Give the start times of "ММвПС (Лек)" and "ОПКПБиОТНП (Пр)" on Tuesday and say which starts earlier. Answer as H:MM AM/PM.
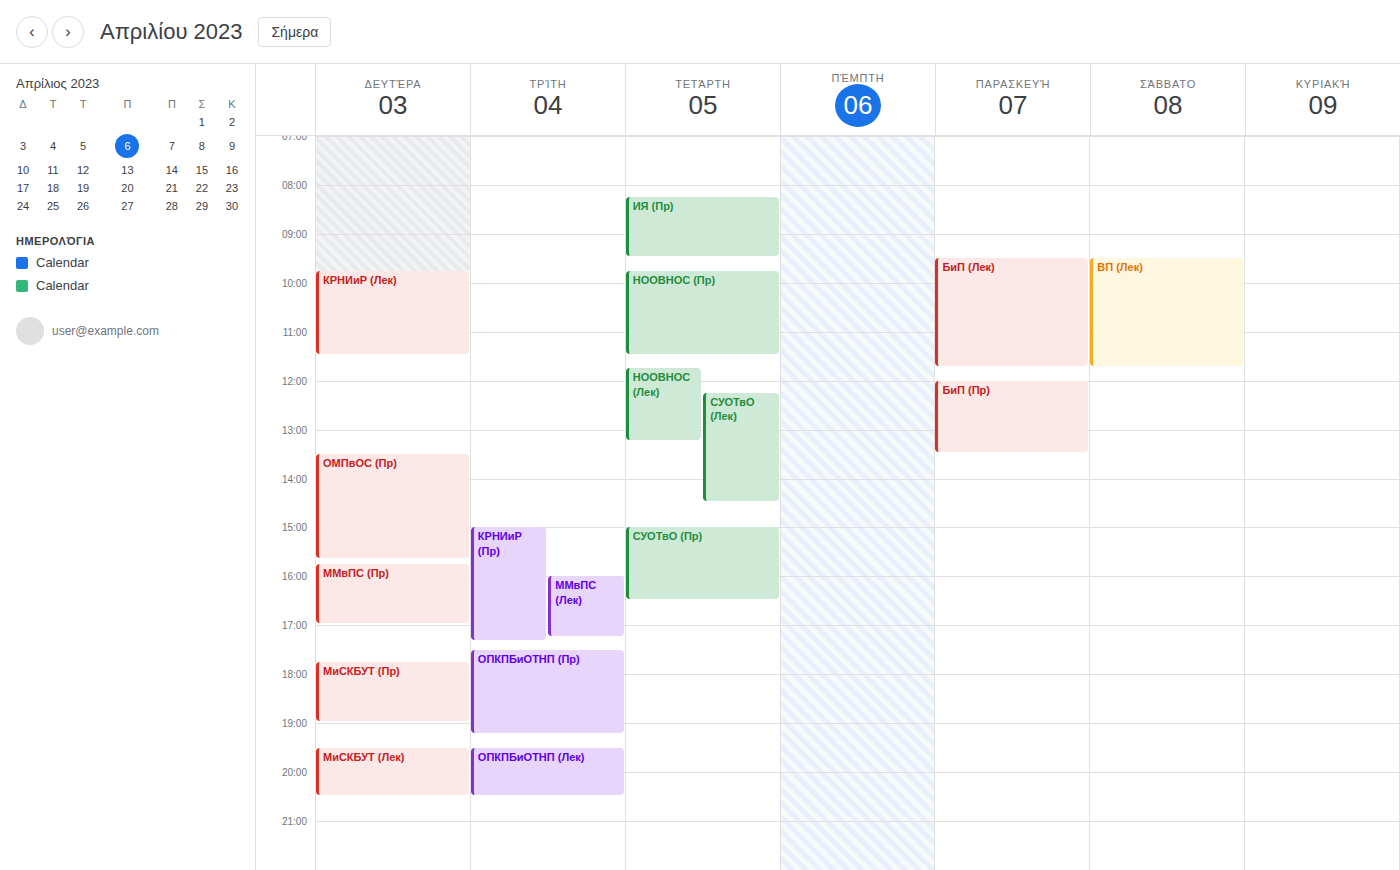
"ММвПС (Лек)" 4:00 PM; "ОПКПБиОТНП (Пр)" 5:30 PM.